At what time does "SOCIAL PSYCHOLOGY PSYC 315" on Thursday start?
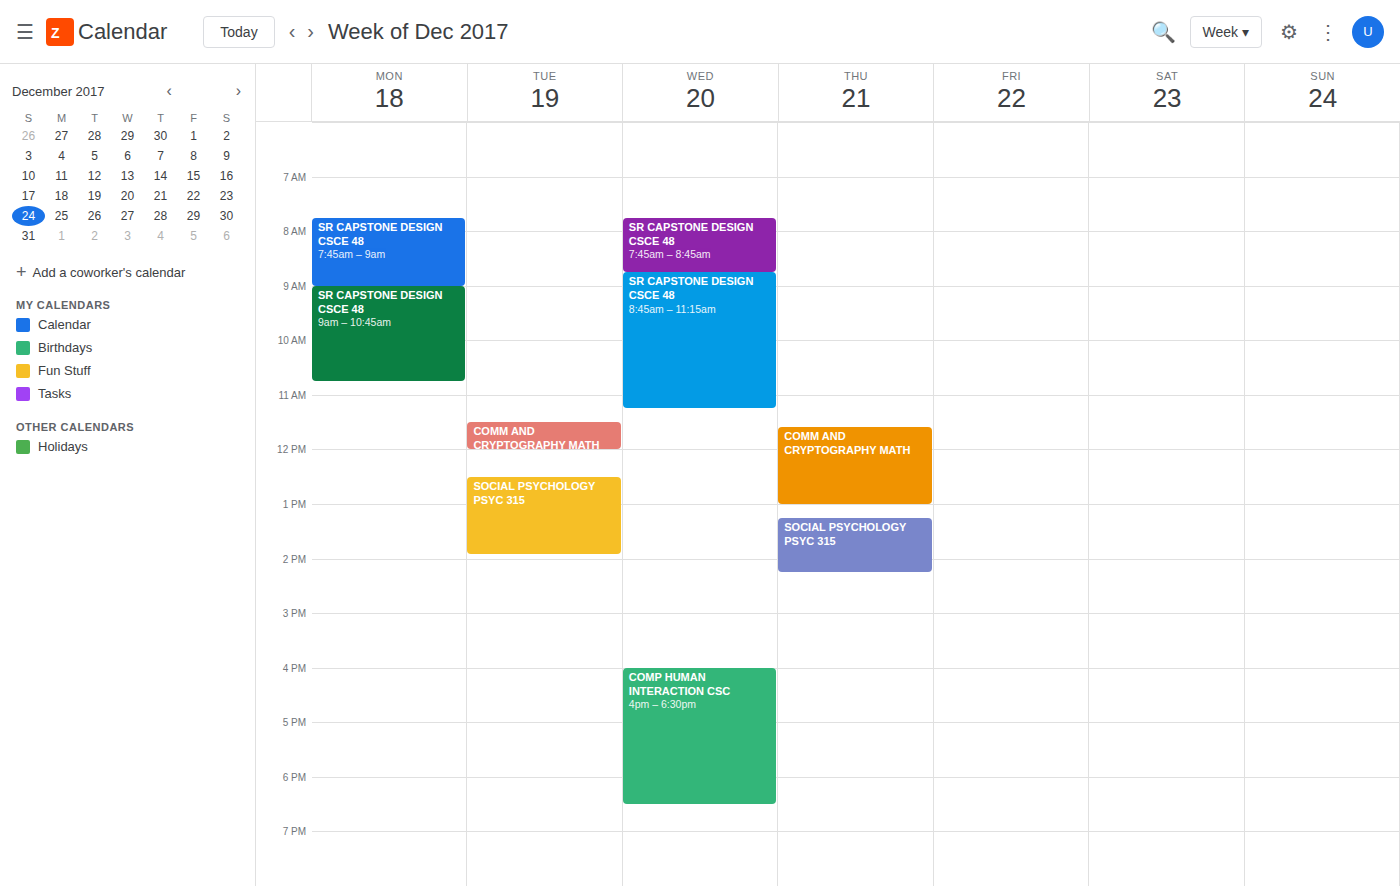
1:15 PM